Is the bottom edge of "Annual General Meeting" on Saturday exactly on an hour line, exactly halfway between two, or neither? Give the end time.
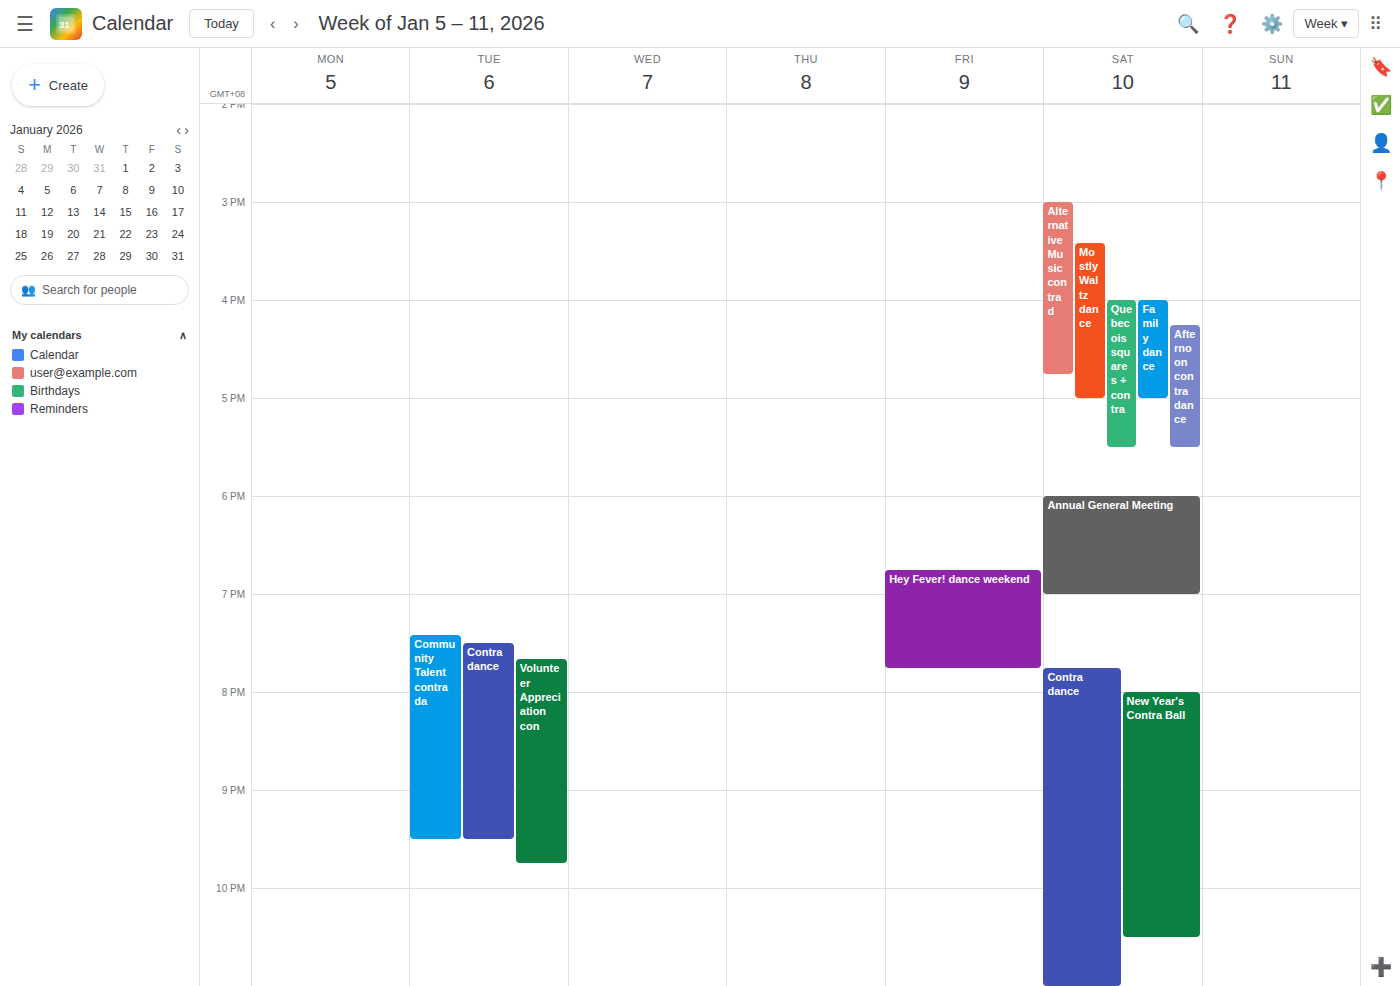
19:00 -- exactly on the 19:00 line.